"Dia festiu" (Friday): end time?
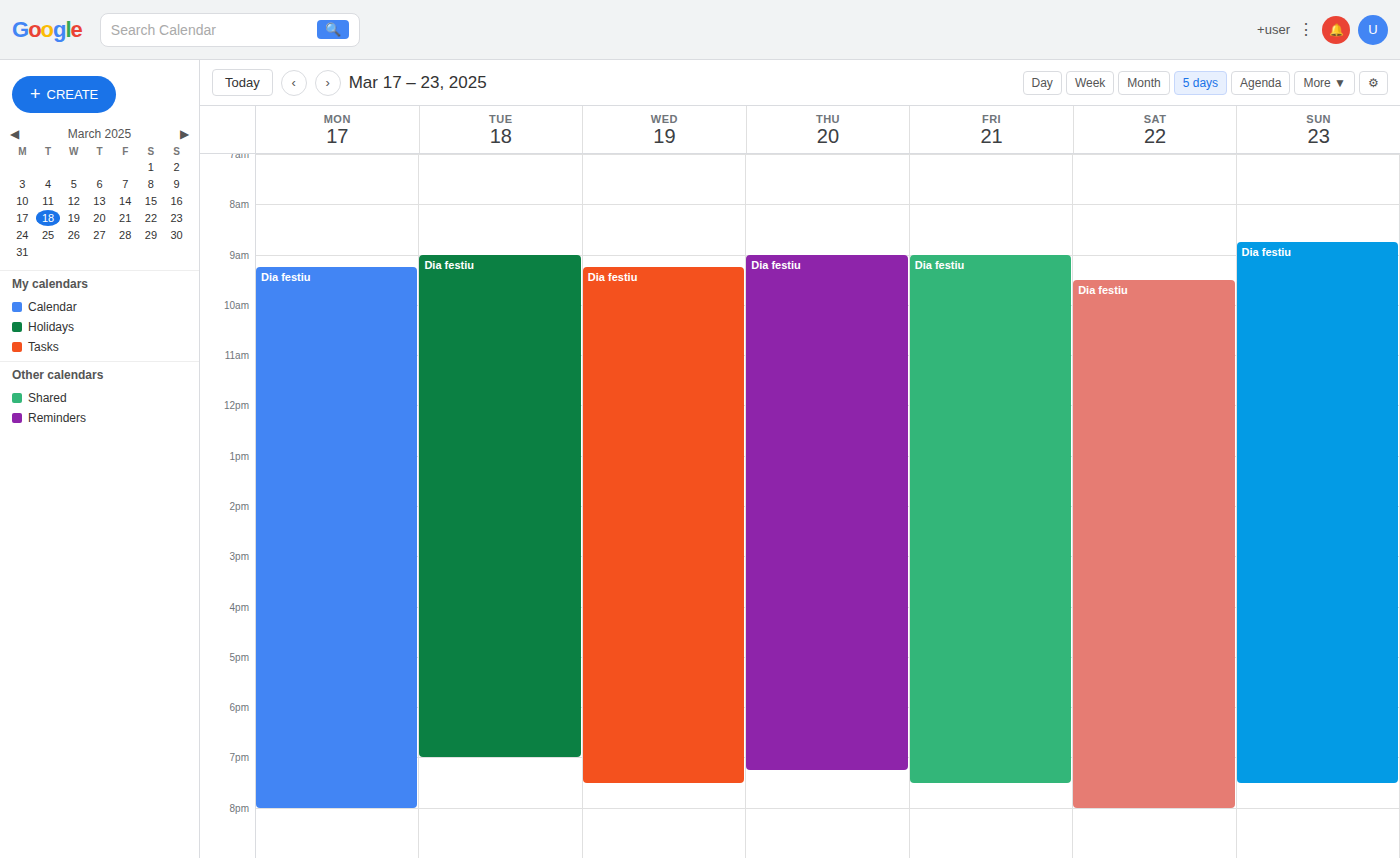
7:30 PM